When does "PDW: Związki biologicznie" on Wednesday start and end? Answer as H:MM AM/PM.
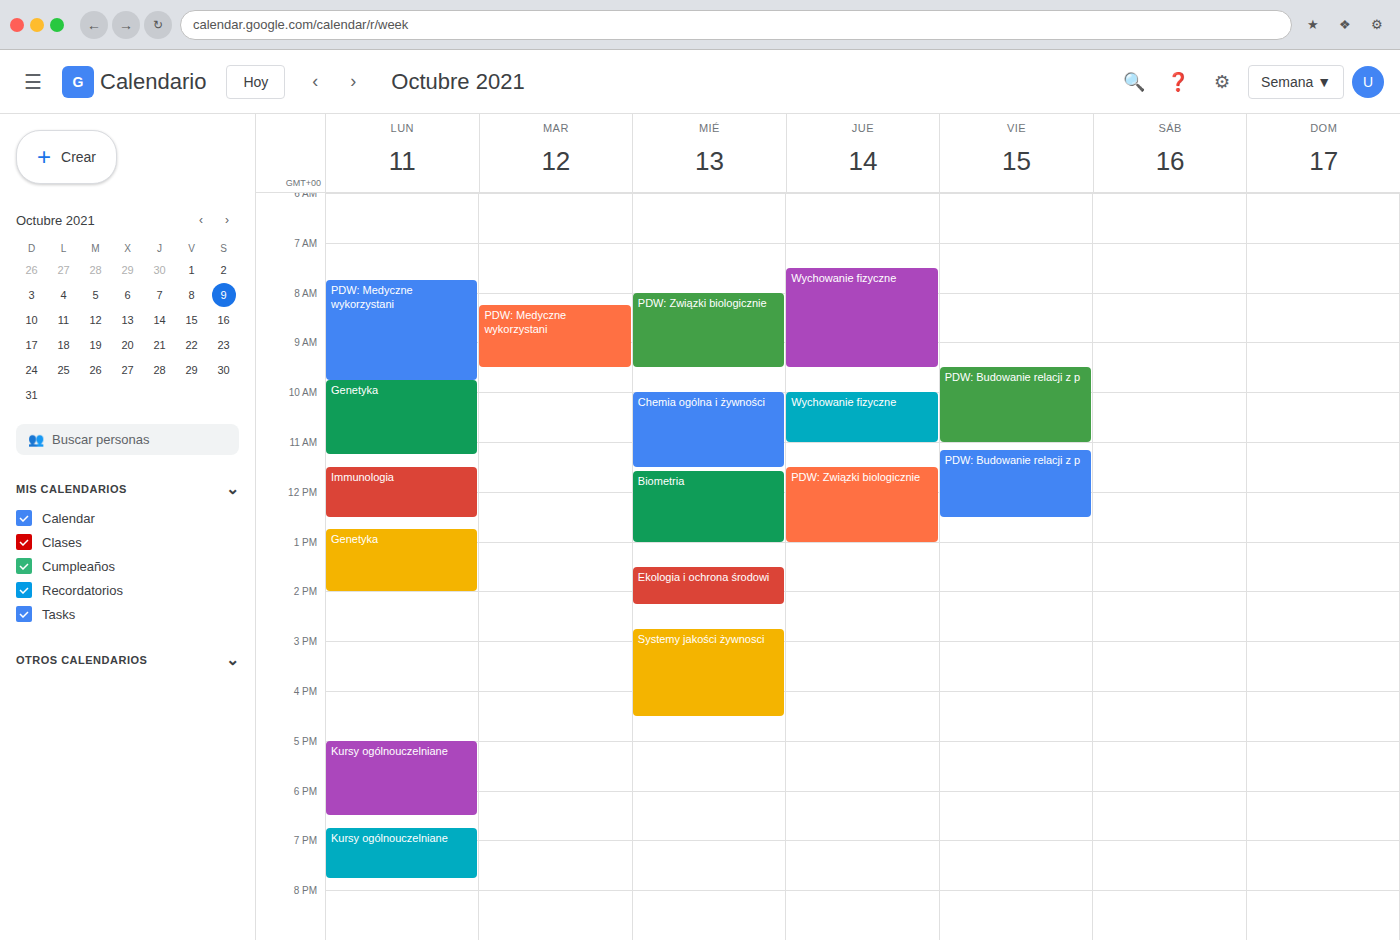
8:00 AM to 9:30 AM